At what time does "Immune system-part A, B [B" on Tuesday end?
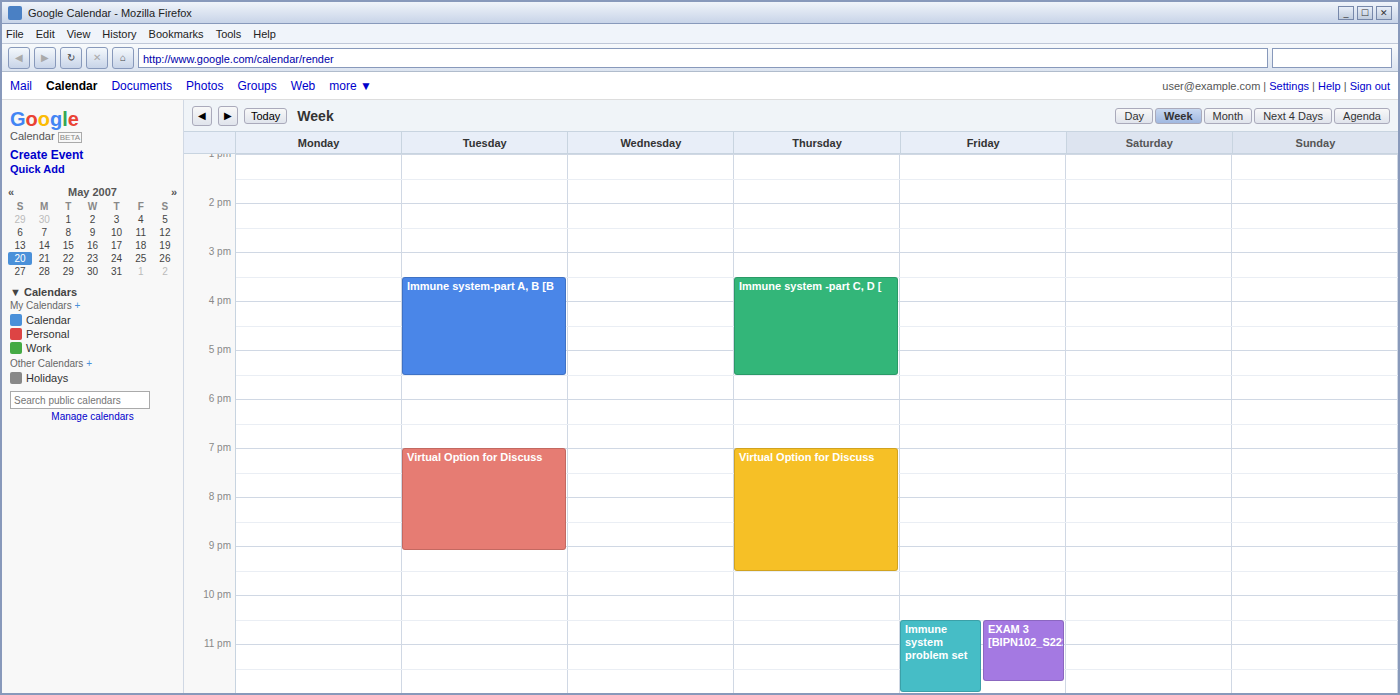
5:30 PM